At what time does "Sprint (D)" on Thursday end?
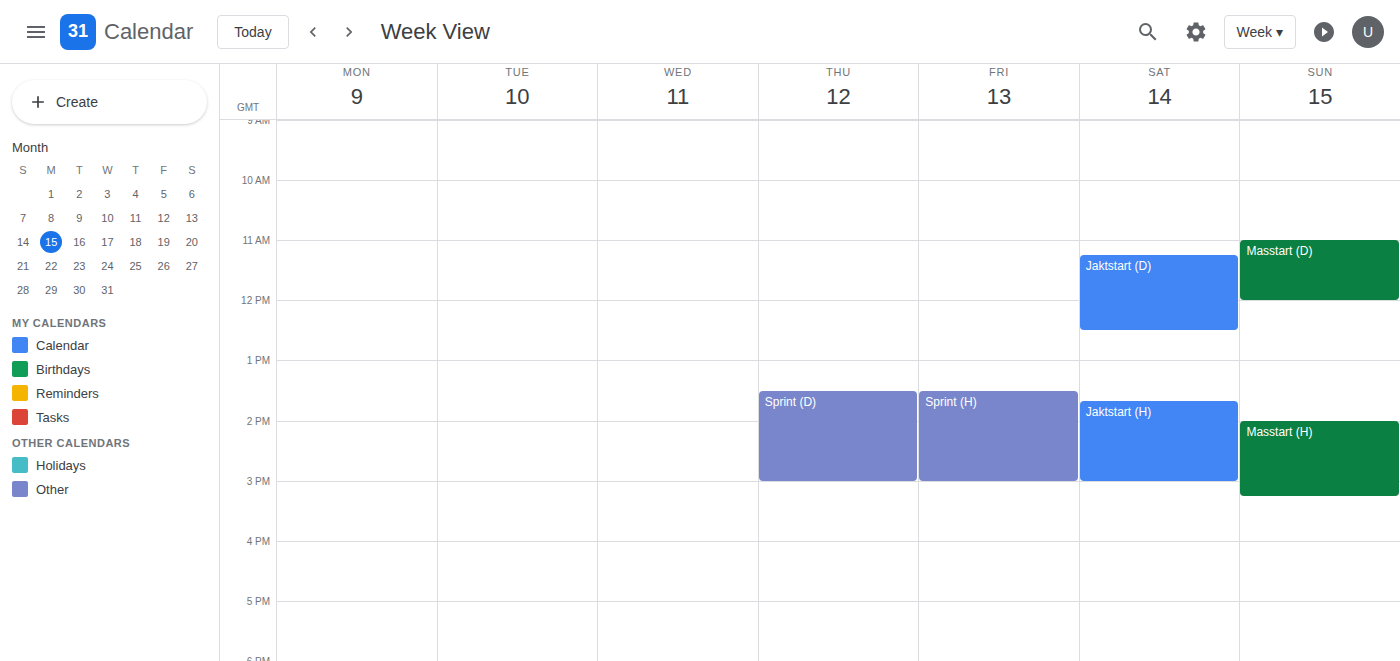
3:00 PM